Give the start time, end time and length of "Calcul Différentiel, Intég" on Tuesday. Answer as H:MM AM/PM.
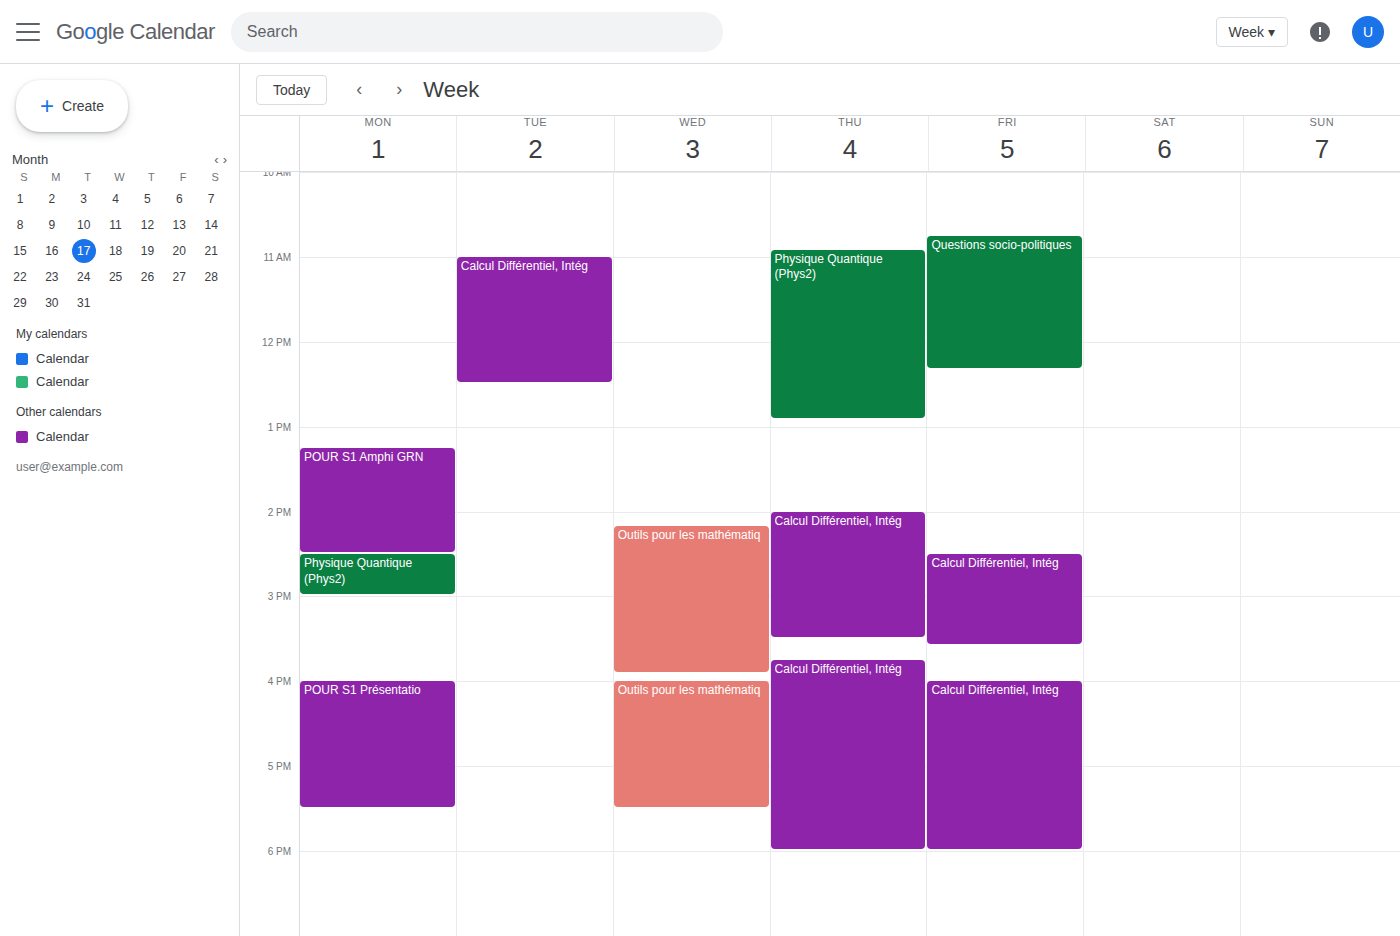
11:00 AM to 12:30 PM, 1 hour 30 minutes